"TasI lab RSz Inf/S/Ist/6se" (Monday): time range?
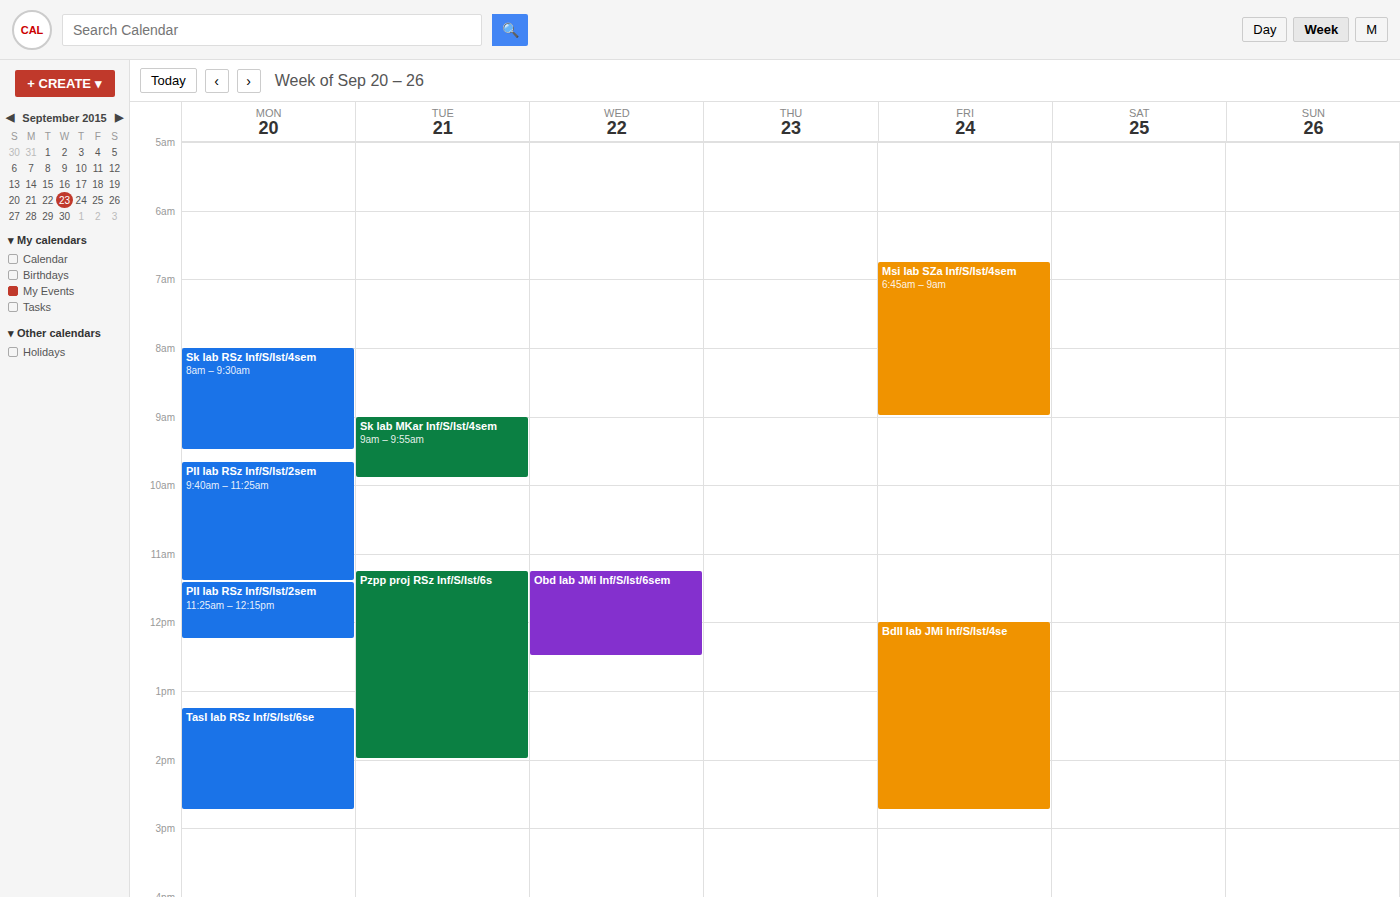
1:15 PM to 2:45 PM